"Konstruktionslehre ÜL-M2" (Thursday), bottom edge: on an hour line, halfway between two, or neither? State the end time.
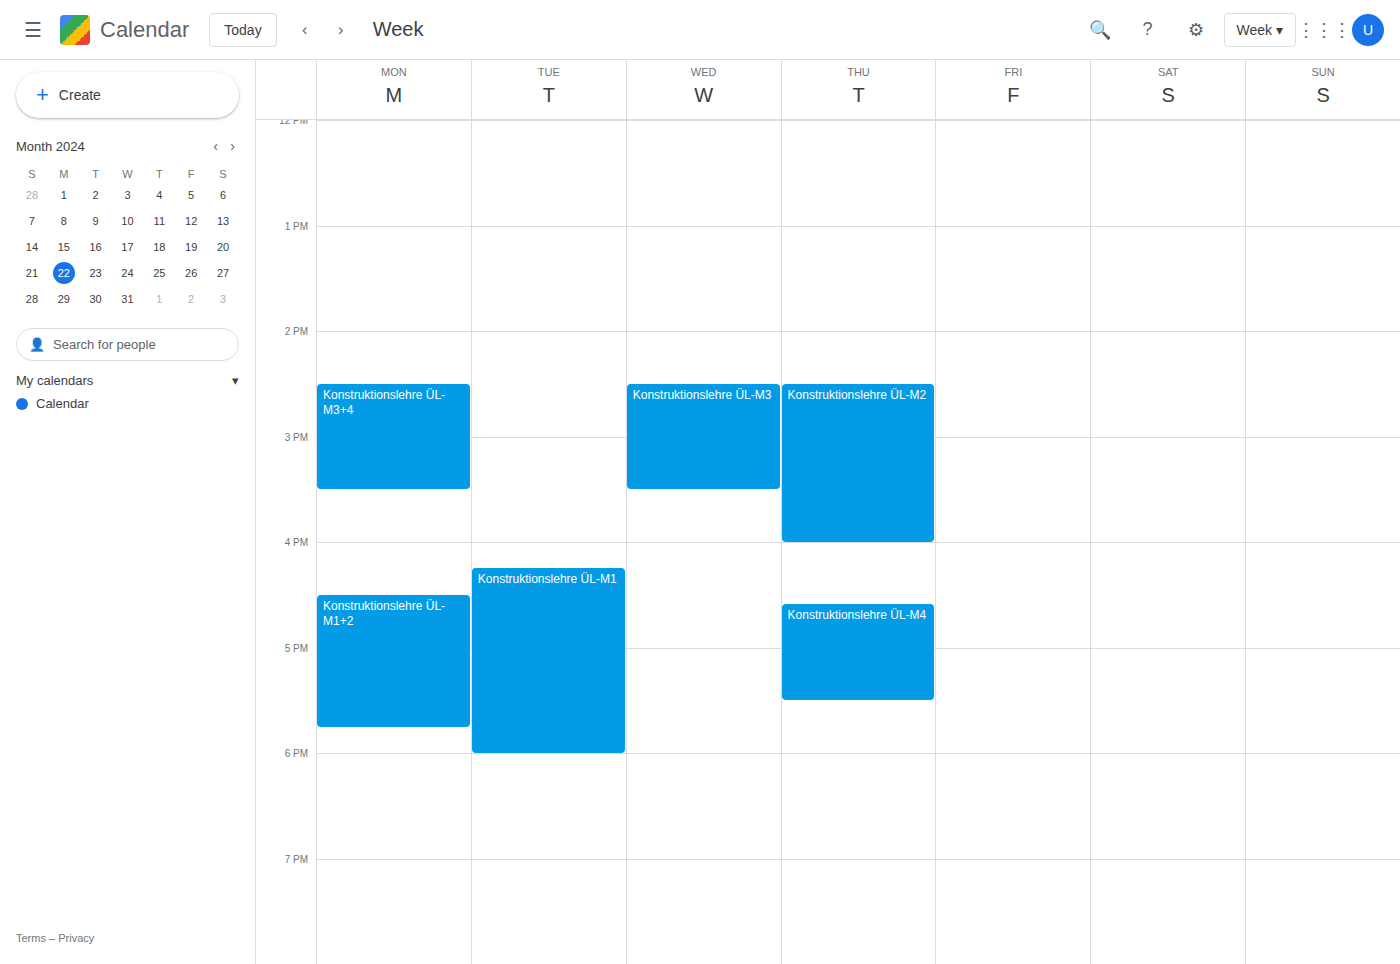
4:00 PM -- exactly on the 4 PM line.